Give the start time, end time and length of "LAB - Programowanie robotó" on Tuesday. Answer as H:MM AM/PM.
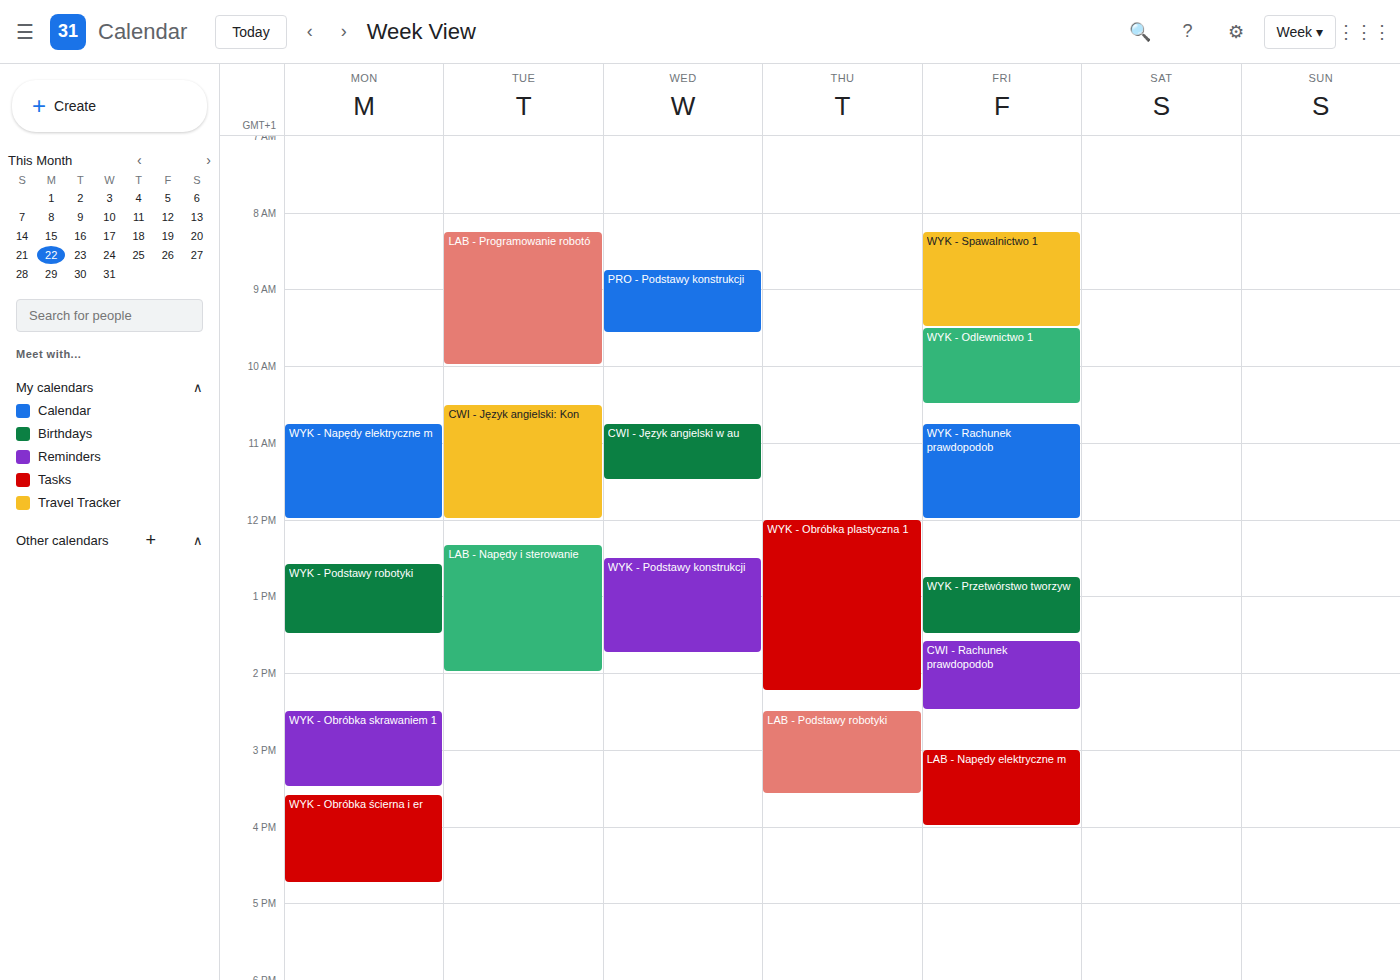
8:15 AM to 10:00 AM, 1 hour 45 minutes